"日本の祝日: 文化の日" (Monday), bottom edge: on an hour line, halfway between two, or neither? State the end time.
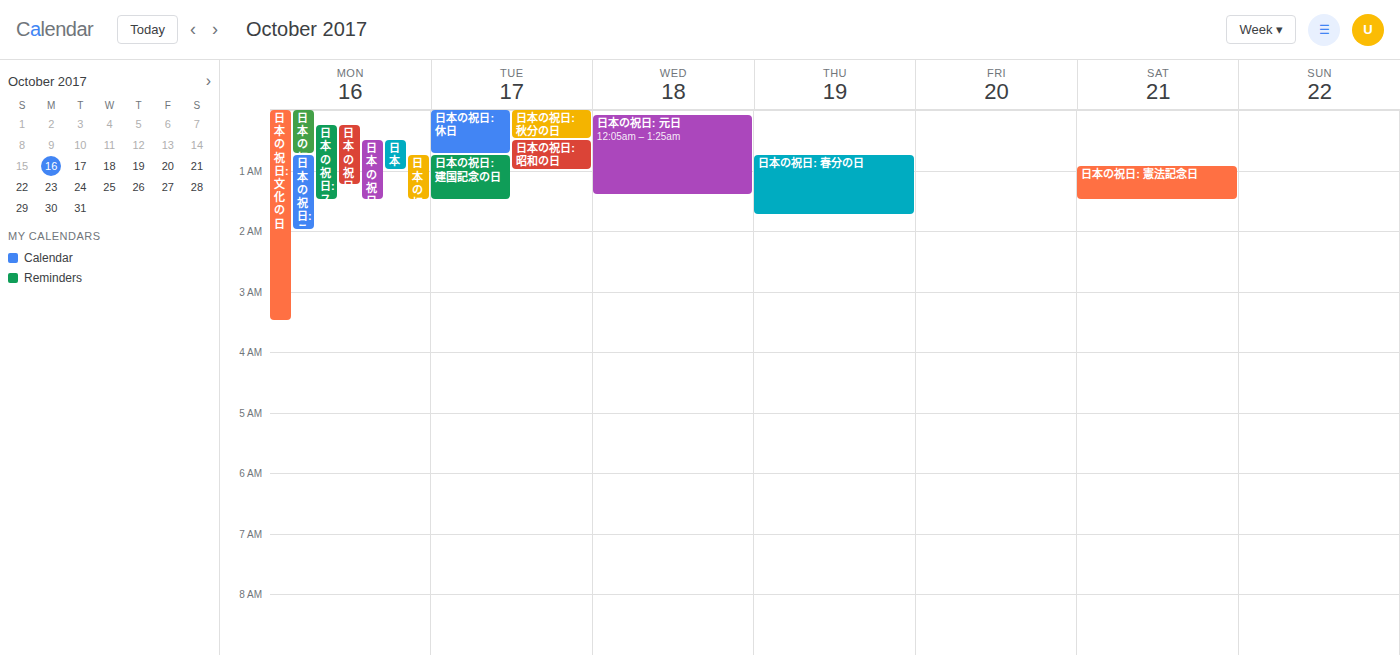
3:30 AM -- halfway between the 3 AM and 4 AM lines.